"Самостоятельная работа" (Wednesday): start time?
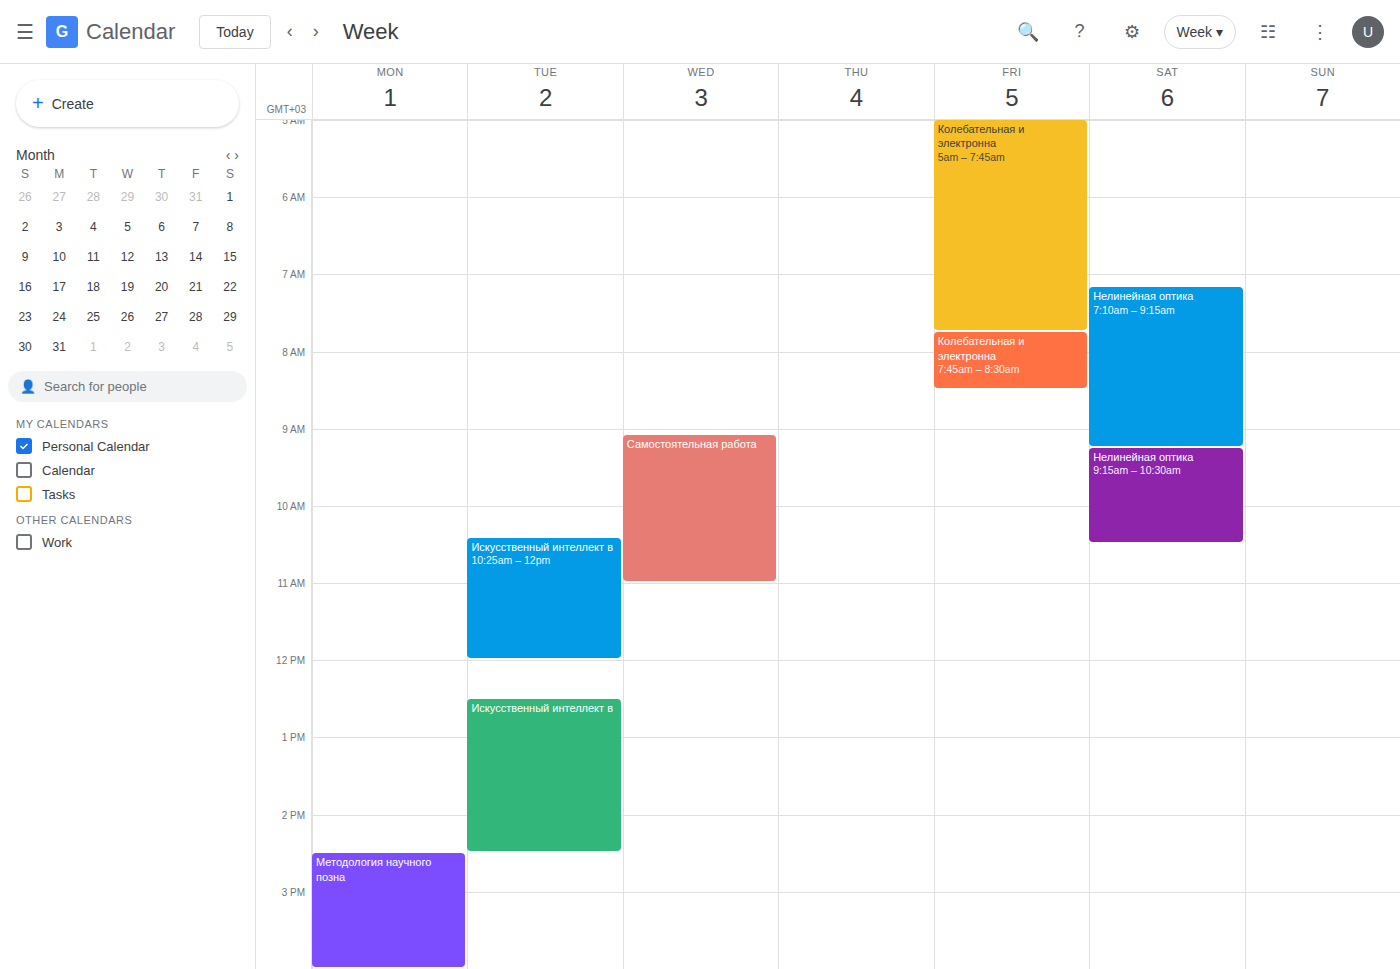
9:05 AM